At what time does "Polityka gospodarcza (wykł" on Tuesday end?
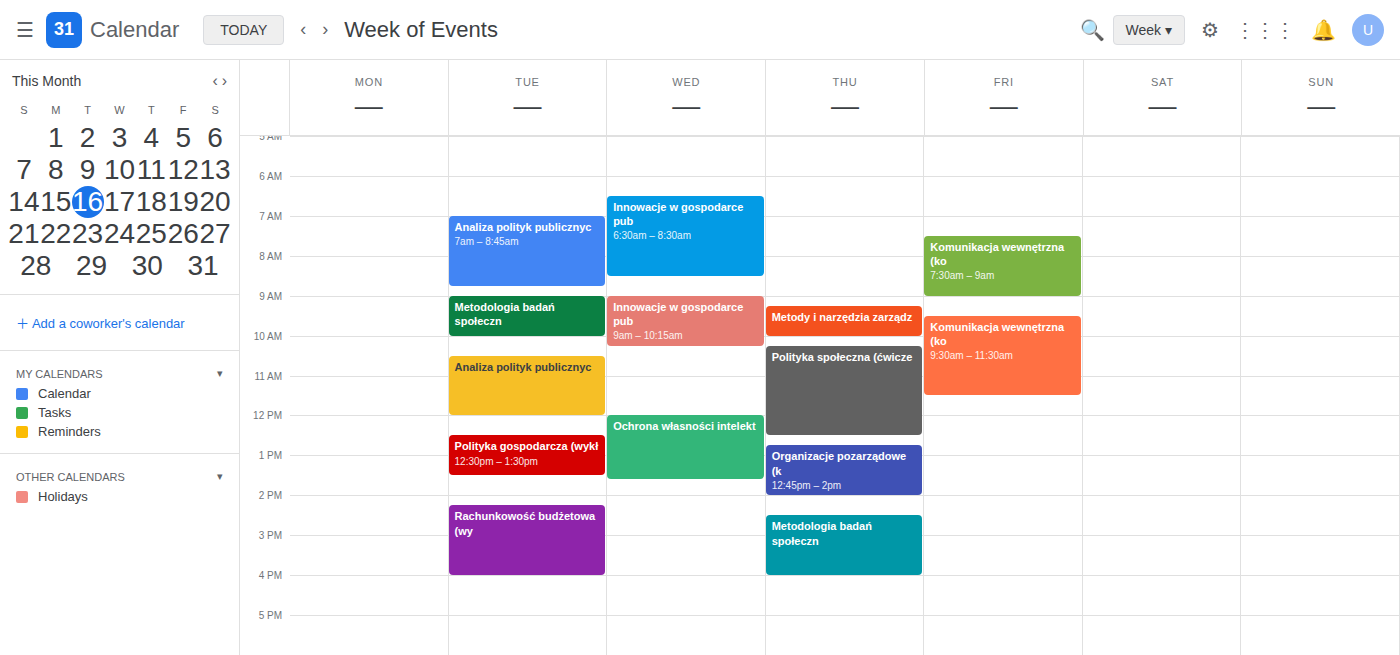
13:30